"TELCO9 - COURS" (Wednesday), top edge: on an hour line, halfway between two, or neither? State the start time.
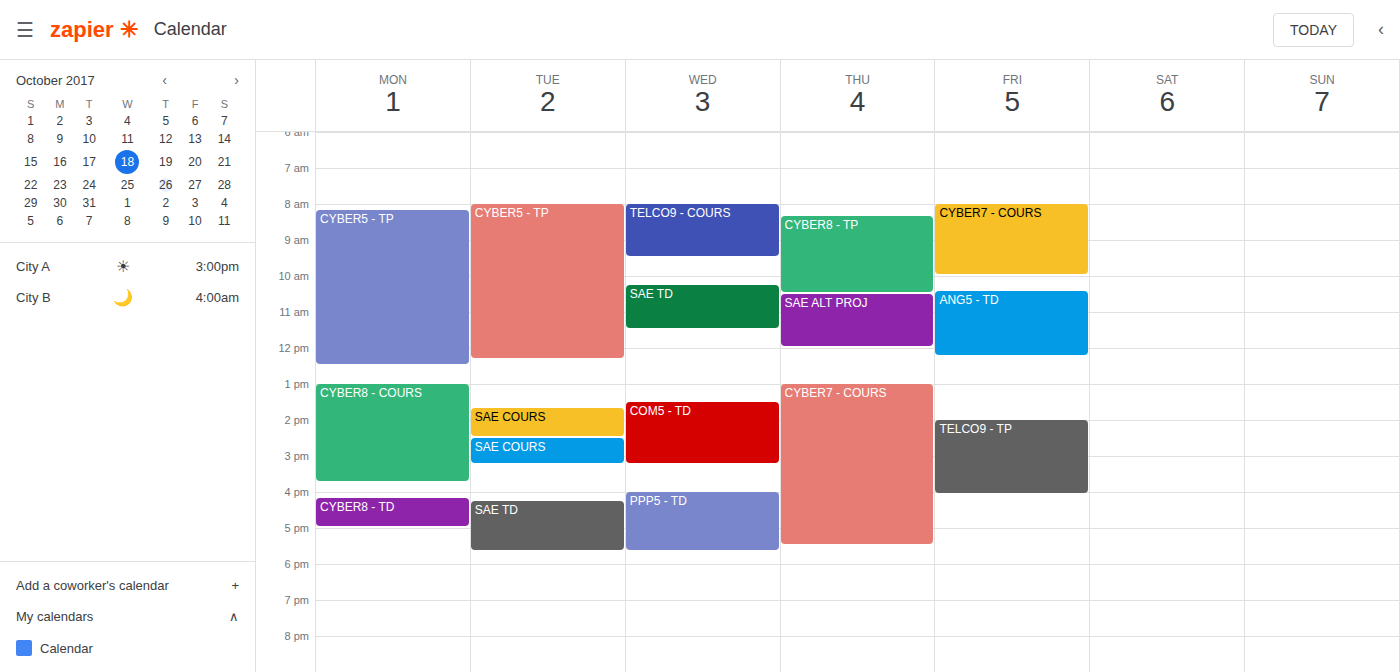
8:00 AM -- exactly on the 8 AM line.